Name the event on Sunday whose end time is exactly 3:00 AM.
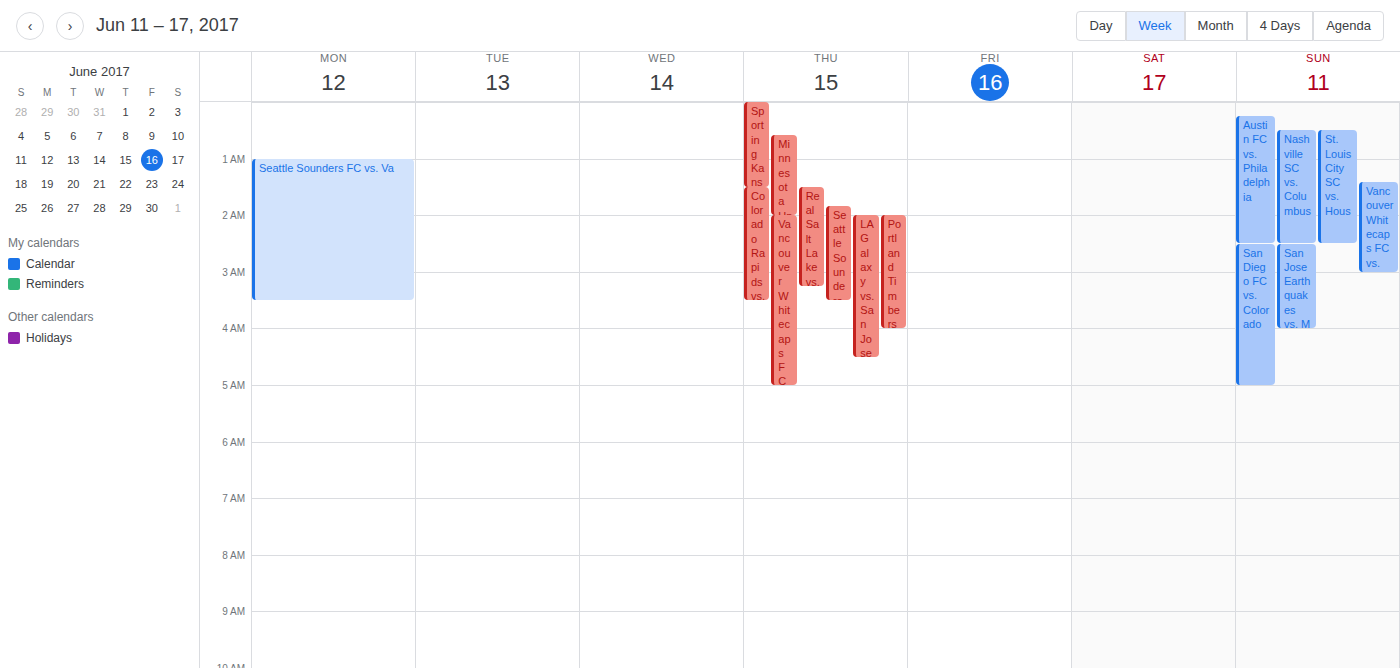
"Vancouver Whitecaps FC vs."